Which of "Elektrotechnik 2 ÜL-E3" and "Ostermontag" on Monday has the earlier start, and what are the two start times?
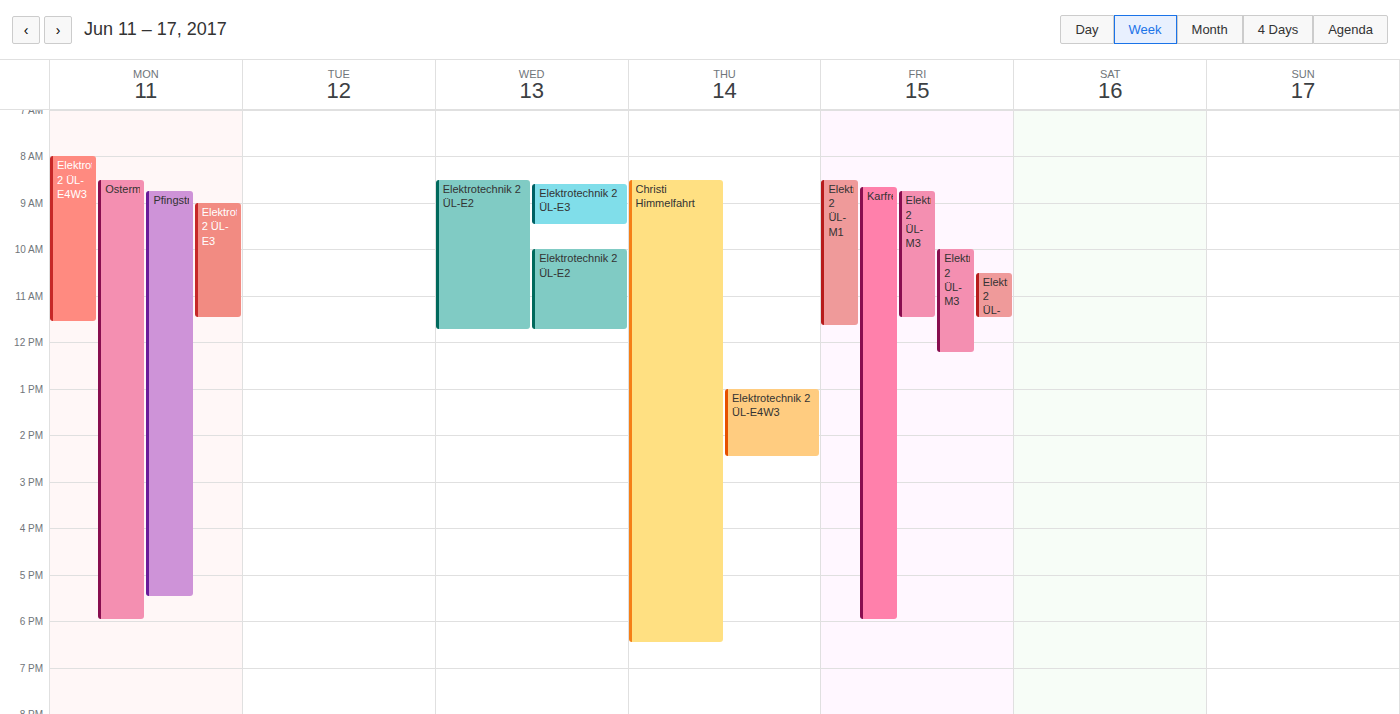
"Ostermontag" 08:30; "Elektrotechnik 2 ÜL-E3" 09:00.